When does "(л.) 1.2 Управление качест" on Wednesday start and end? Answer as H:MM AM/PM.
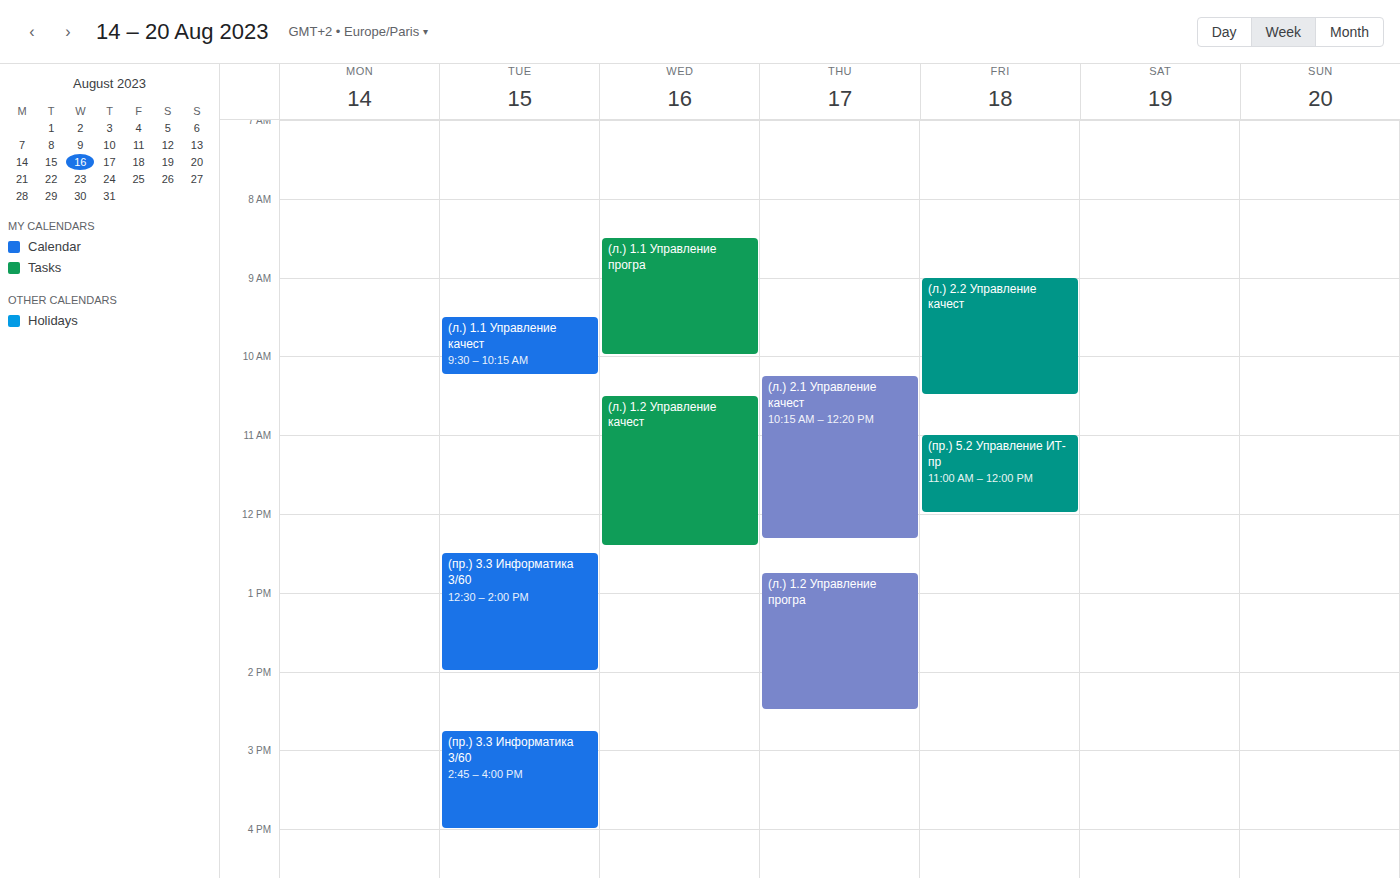
10:30 AM to 12:25 PM